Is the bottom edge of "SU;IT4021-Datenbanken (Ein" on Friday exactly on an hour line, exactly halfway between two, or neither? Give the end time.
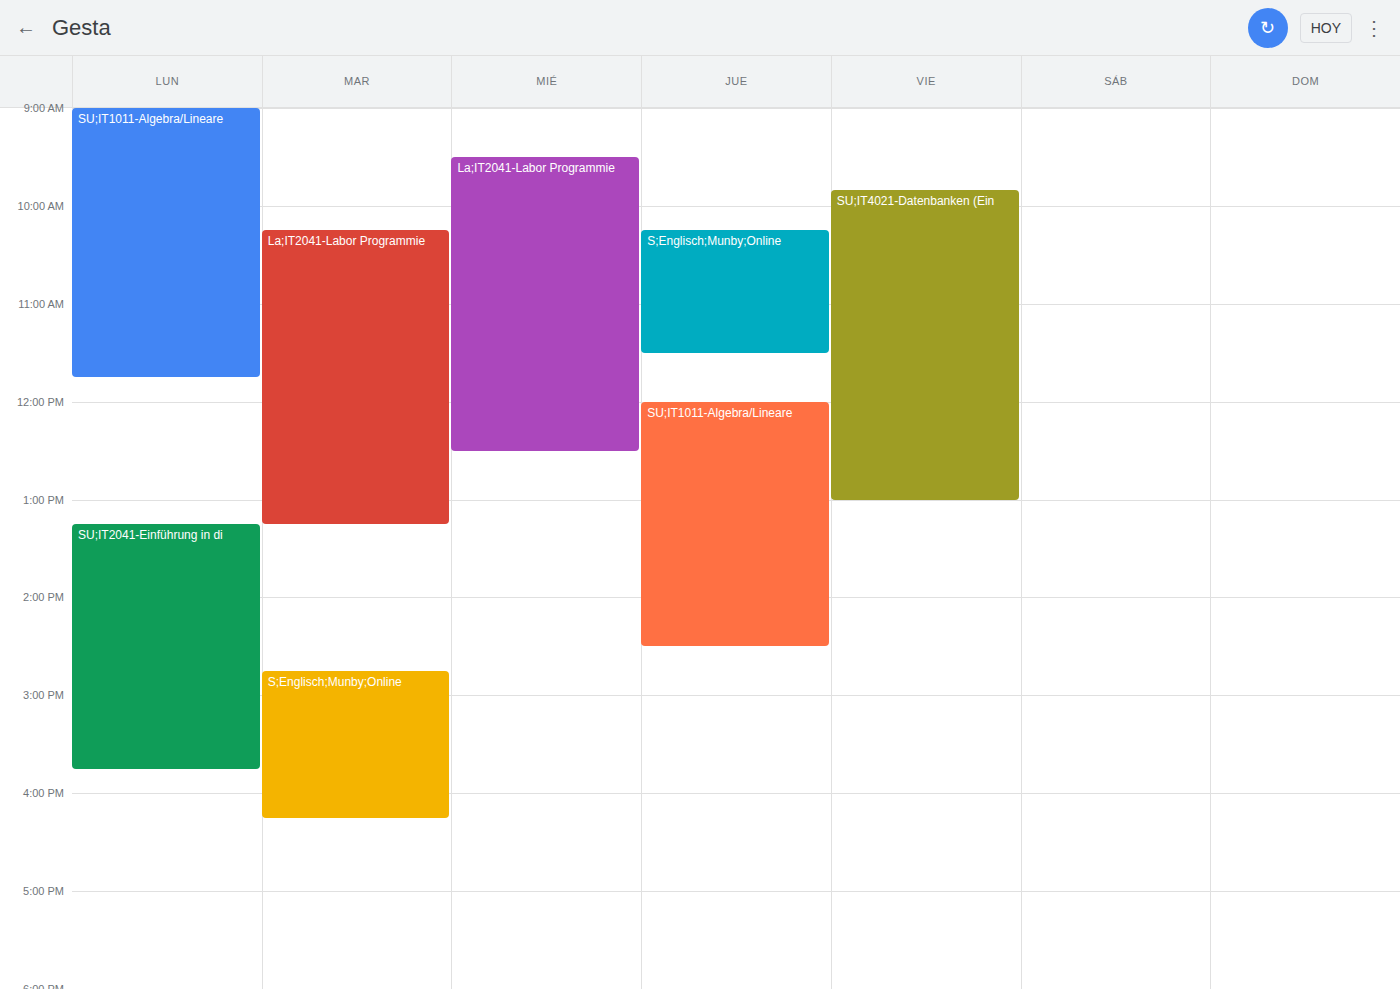
13:00 -- exactly on the 13:00 line.